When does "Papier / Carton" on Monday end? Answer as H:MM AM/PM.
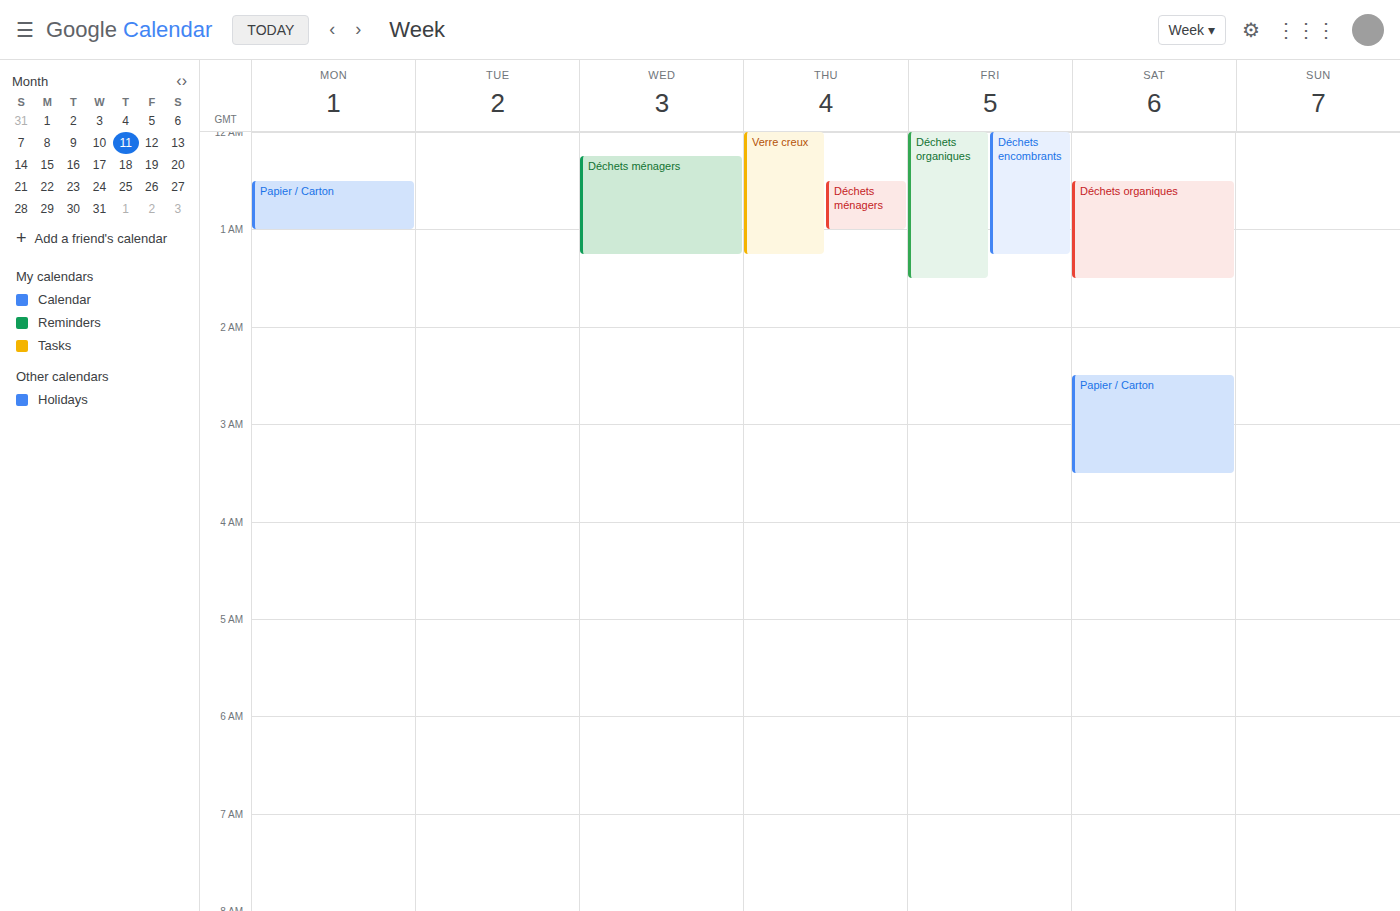
1:00 AM